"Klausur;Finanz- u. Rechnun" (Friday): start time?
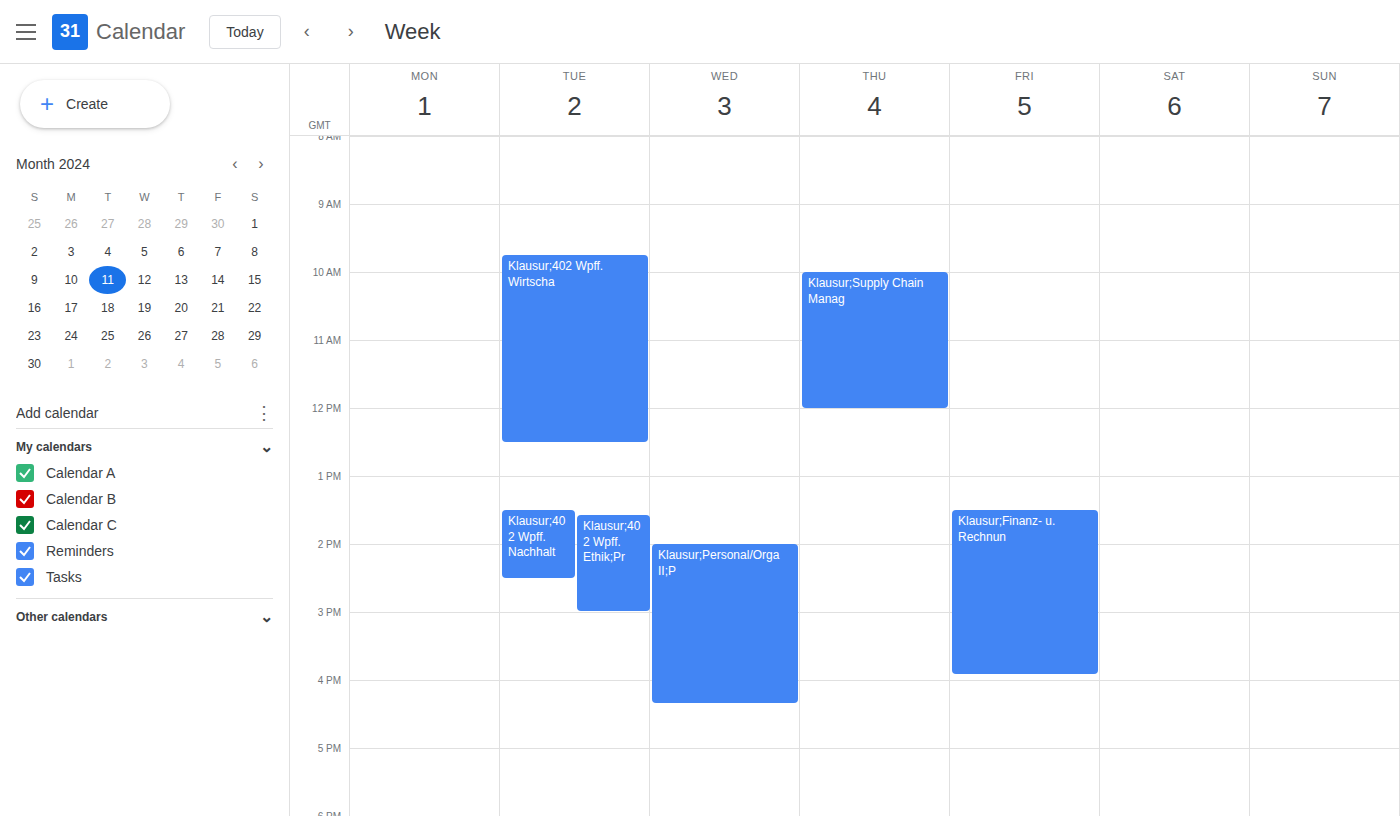
1:30 PM